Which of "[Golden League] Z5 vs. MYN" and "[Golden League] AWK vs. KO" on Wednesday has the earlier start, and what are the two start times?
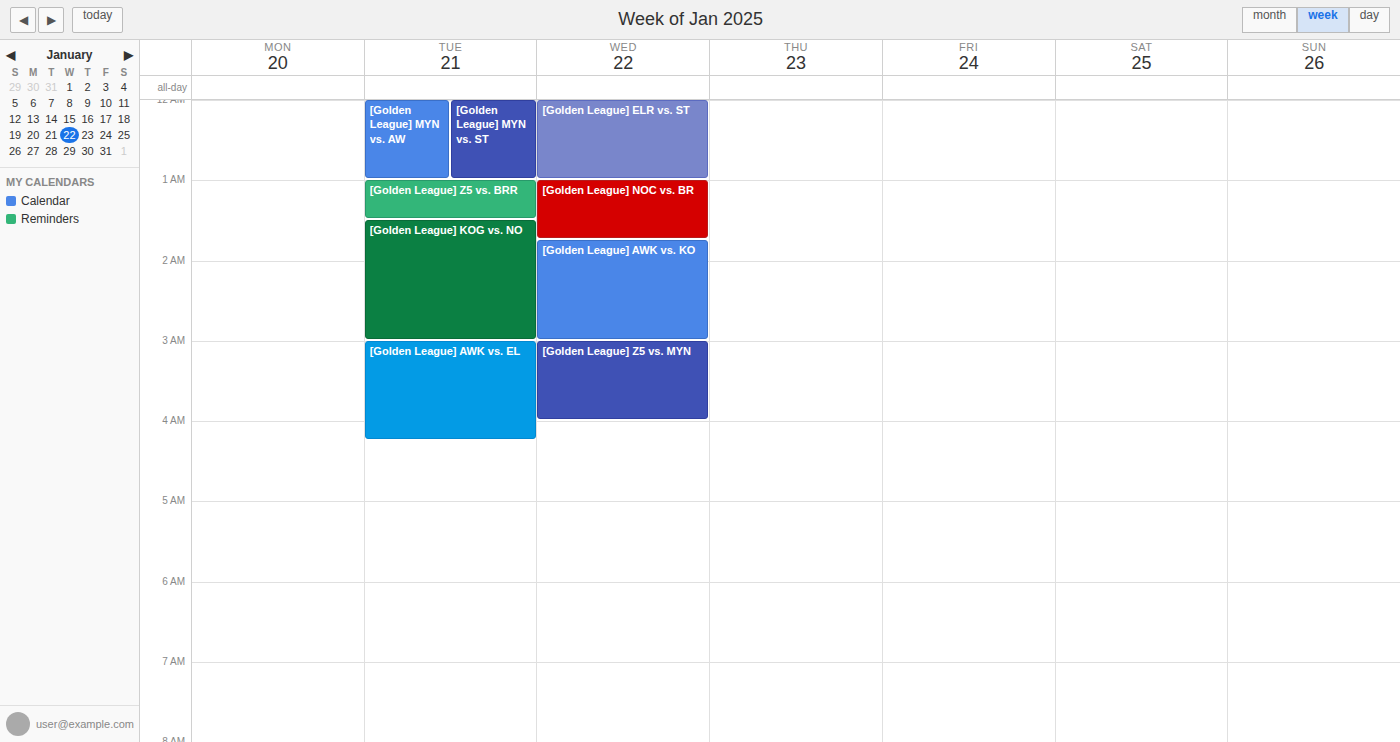
"[Golden League] AWK vs. KO" 1:45 AM; "[Golden League] Z5 vs. MYN" 3:00 AM.